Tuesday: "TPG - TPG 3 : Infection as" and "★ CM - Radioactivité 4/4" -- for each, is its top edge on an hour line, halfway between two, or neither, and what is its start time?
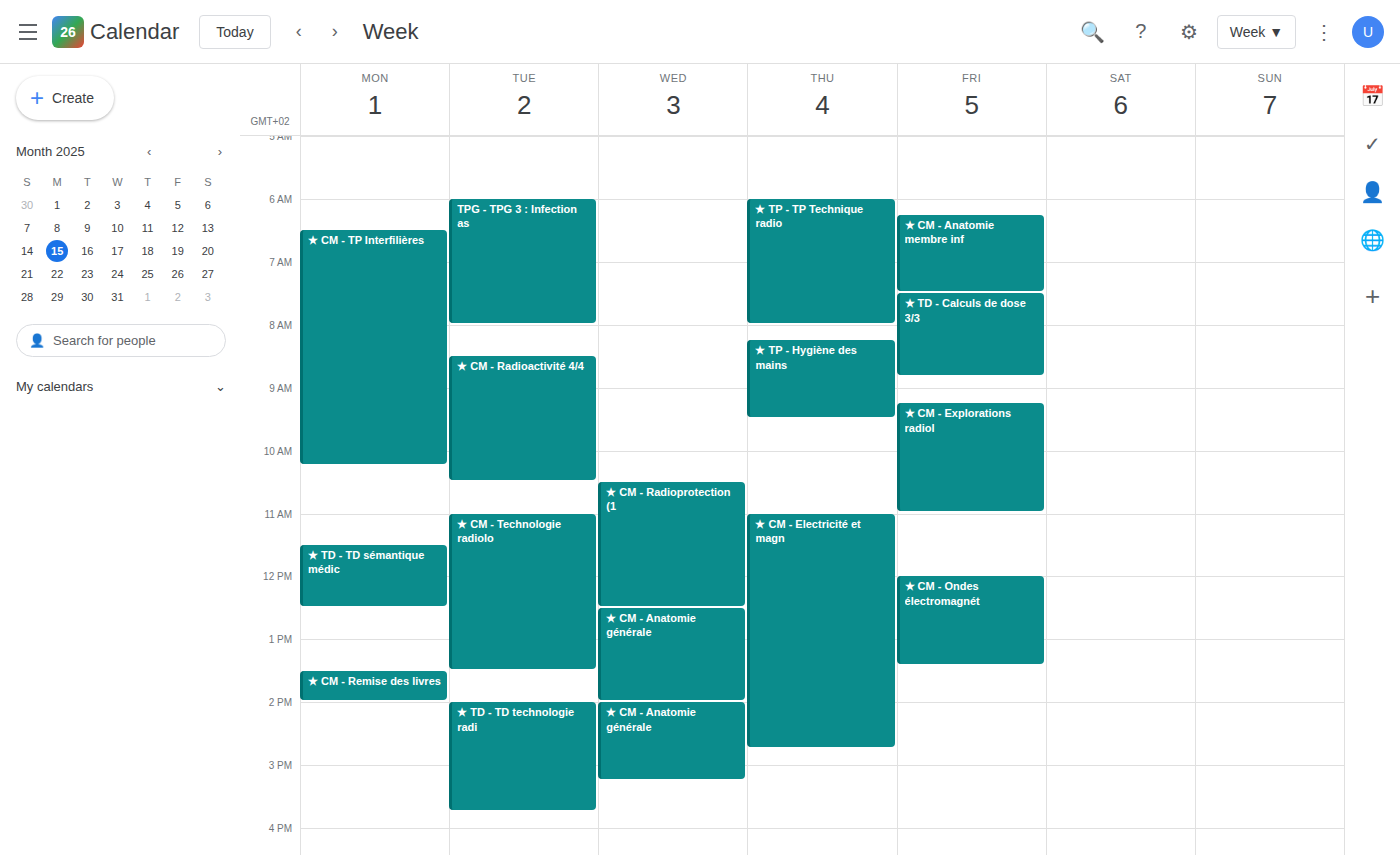
"TPG - TPG 3 : Infection as": 6:00 AM, exactly on the 6 AM line. "★ CM - Radioactivité 4/4": 8:30 AM, halfway between the 8 AM and 9 AM lines.